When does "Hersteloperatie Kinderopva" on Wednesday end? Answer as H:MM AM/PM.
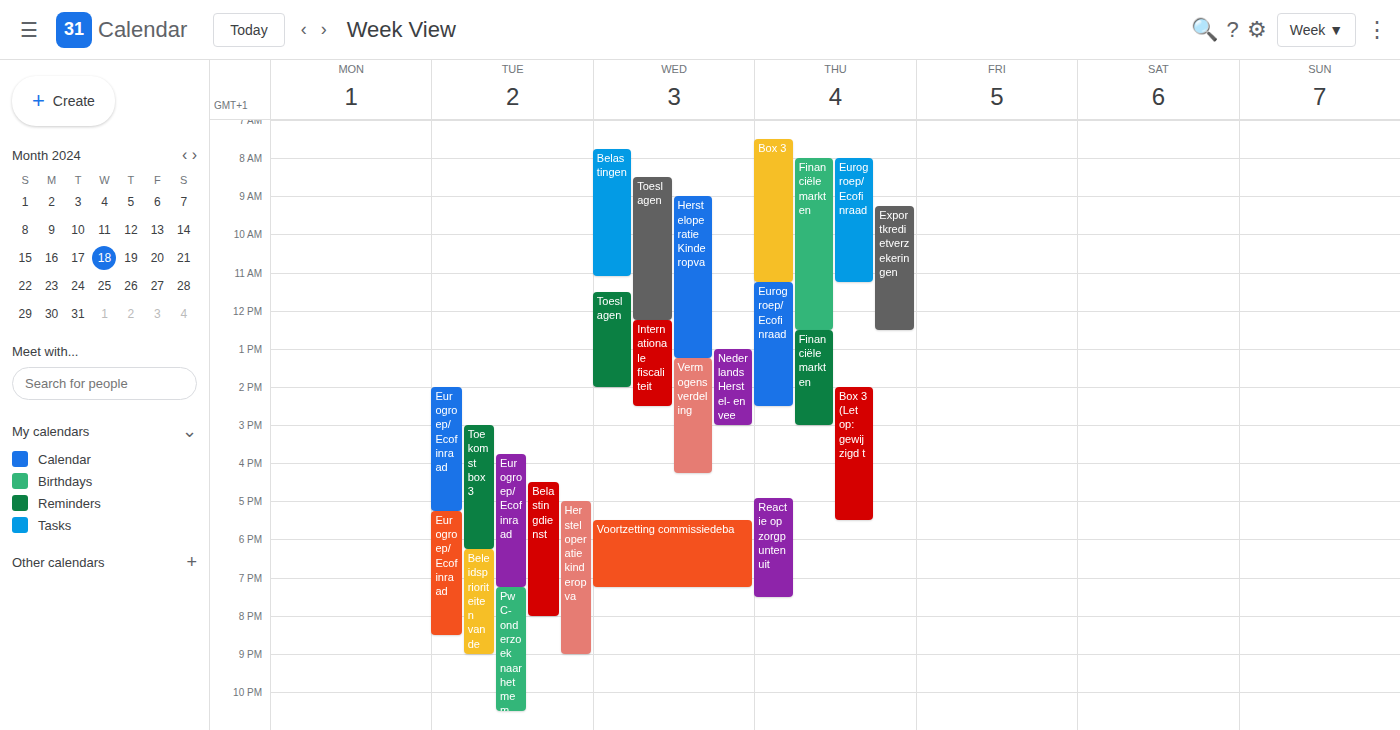
1:15 PM